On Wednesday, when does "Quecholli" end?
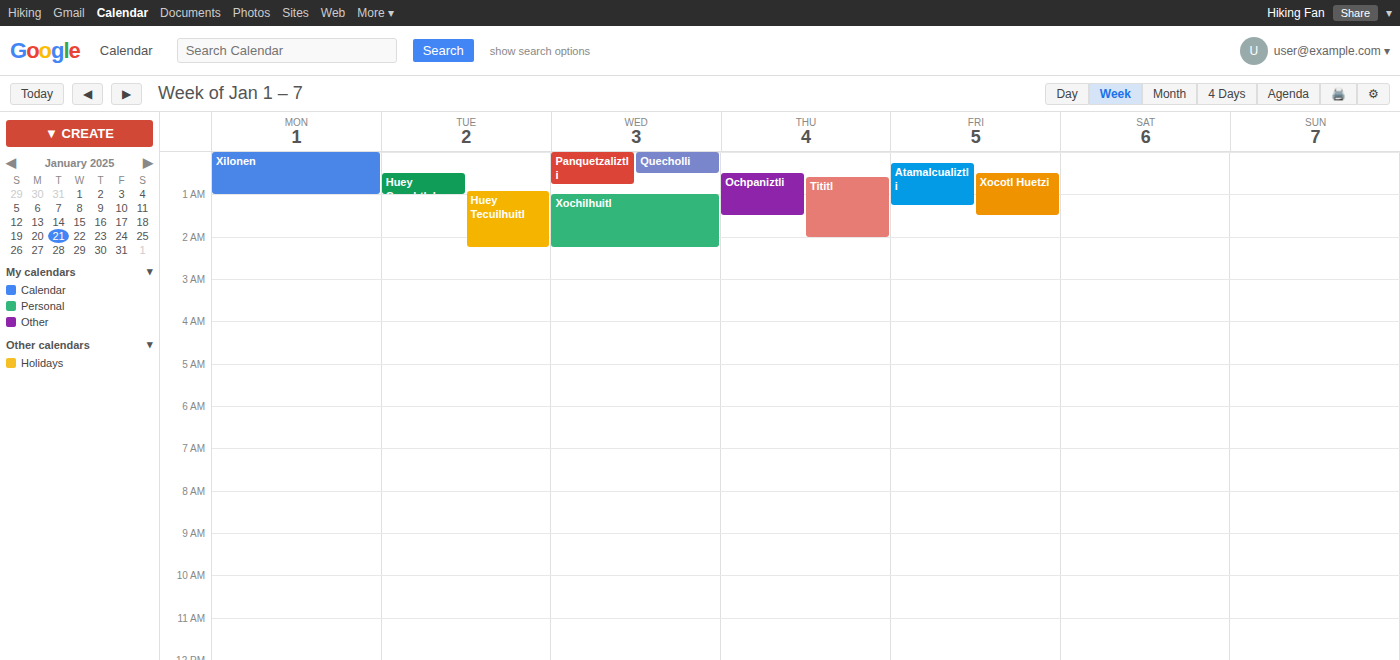
00:30